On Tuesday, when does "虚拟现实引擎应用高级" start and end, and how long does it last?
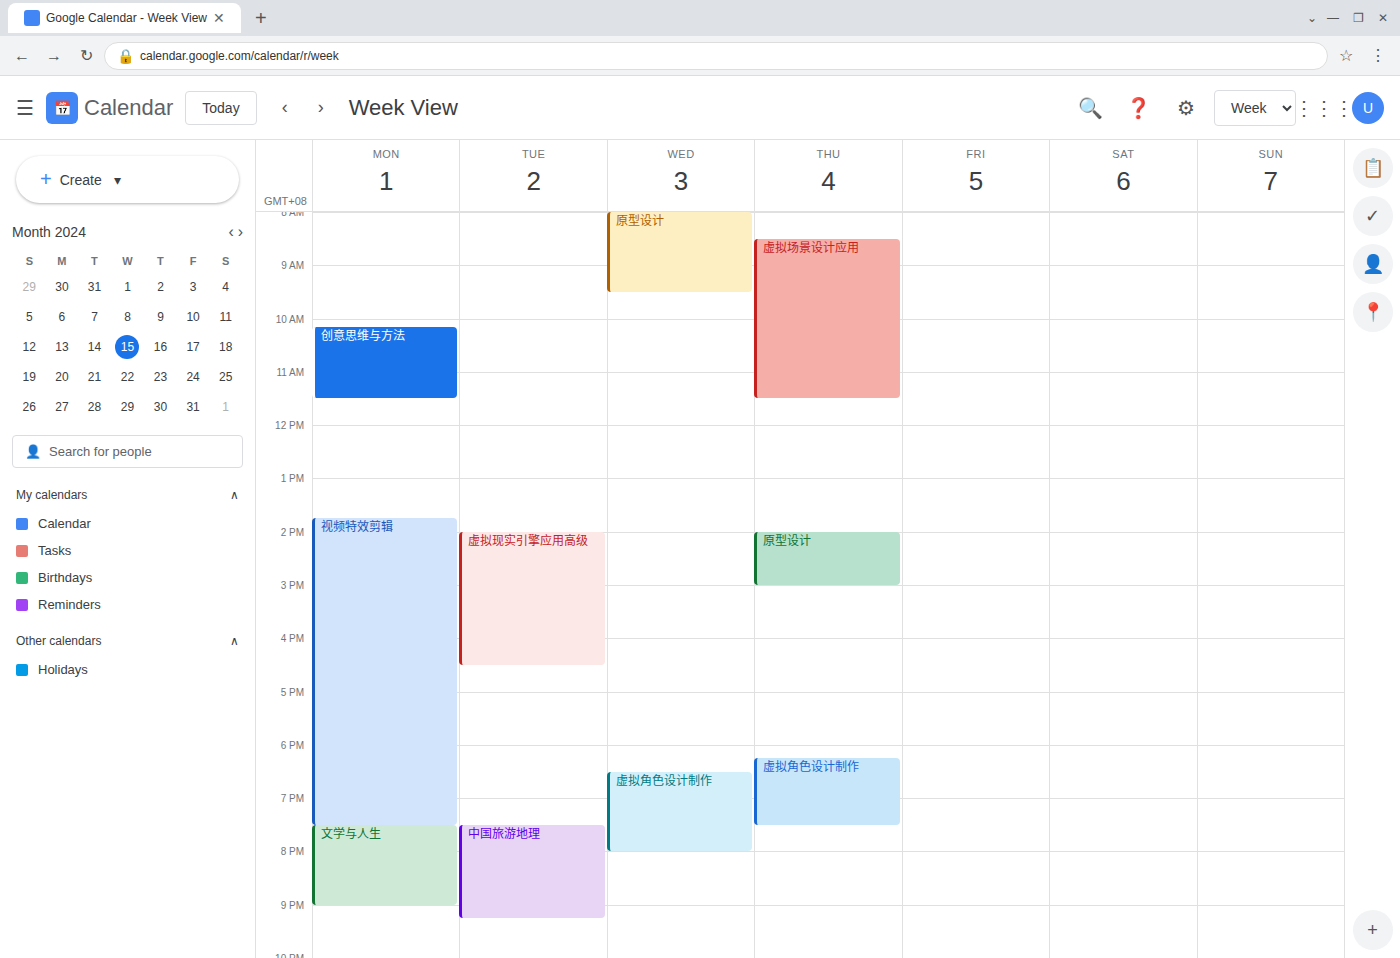
2:00 PM to 4:30 PM, 2 hours 30 minutes